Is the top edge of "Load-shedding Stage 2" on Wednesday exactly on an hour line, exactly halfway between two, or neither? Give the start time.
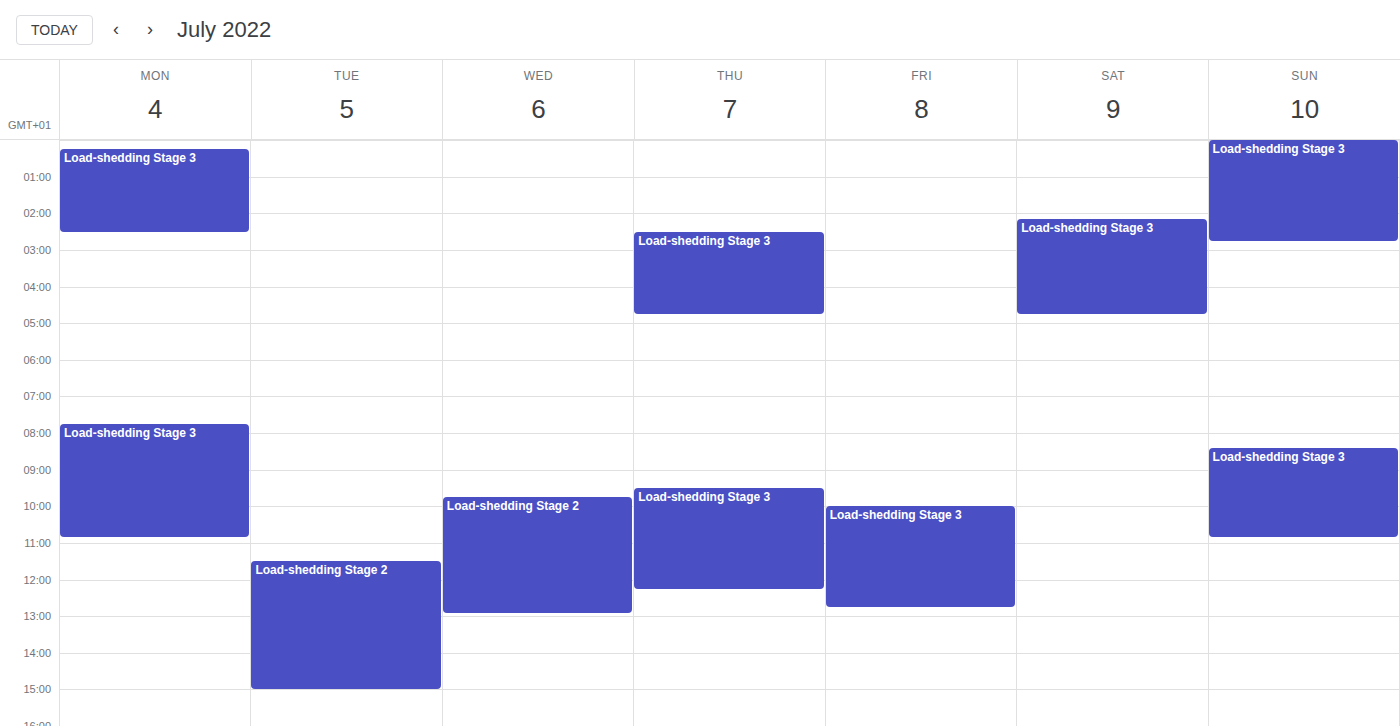
09:45 -- neither: three quarters of the way from the 09:00 line to the 10:00 line.